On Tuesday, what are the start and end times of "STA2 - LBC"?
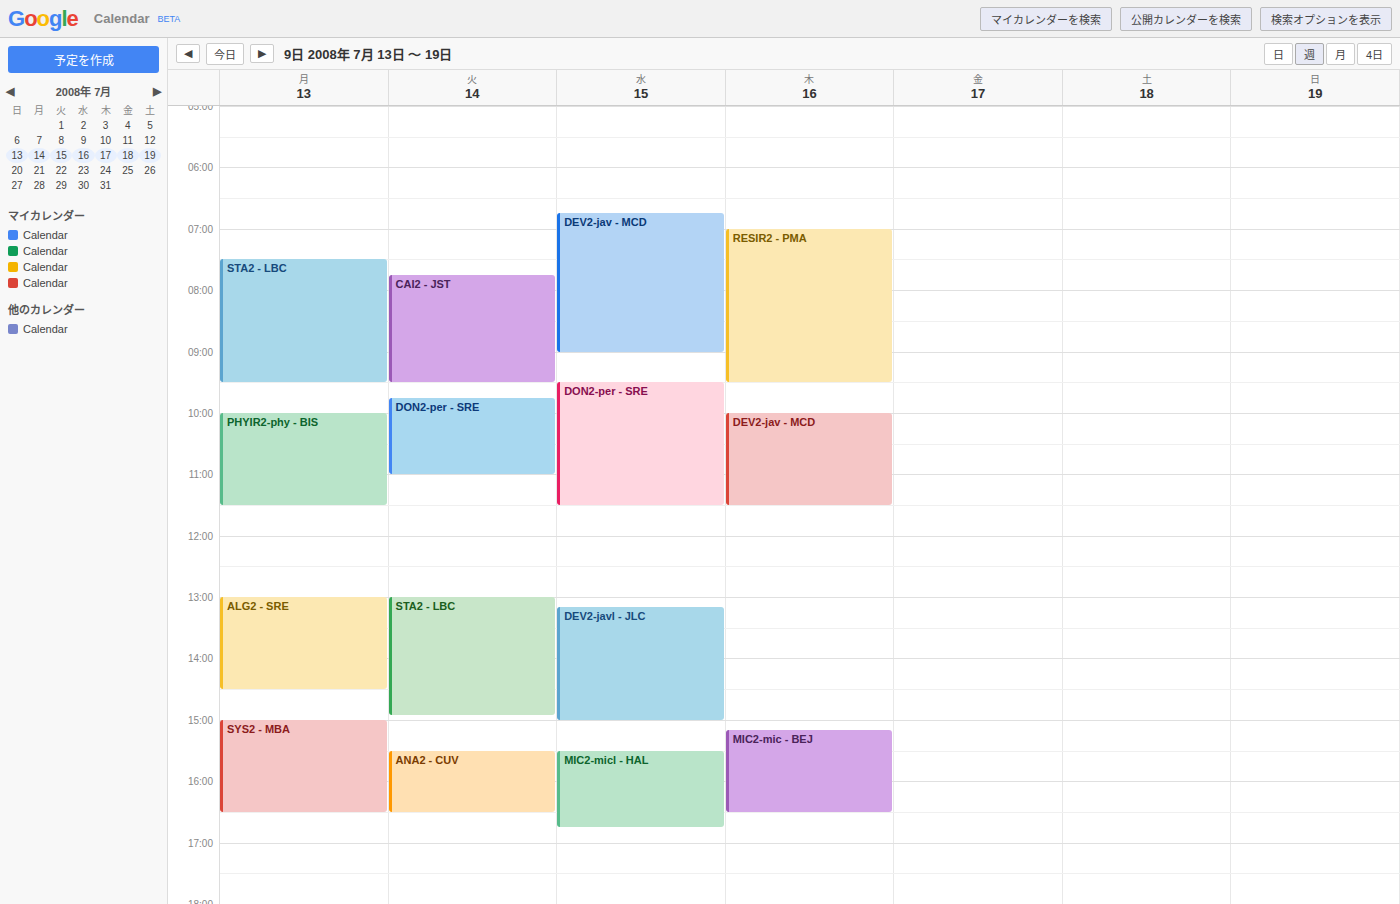
1:00 PM to 2:55 PM